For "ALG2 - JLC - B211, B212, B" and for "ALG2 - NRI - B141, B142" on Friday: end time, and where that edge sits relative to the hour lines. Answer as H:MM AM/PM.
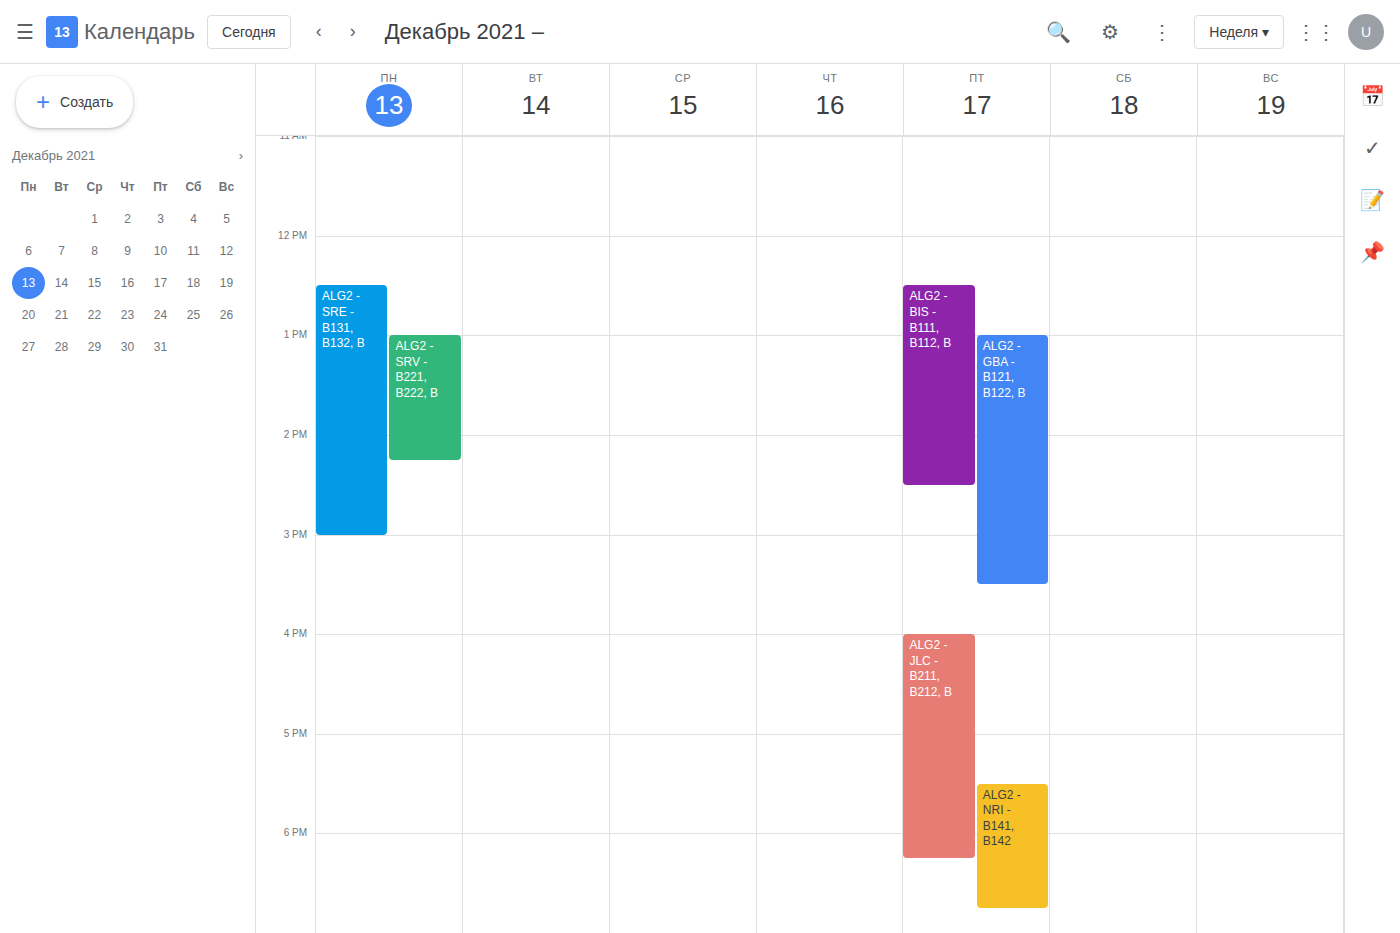
"ALG2 - JLC - B211, B212, B": 6:15 PM, neither: a quarter of the way from the 6 PM line to the 7 PM line. "ALG2 - NRI - B141, B142": 6:45 PM, neither: three quarters of the way from the 6 PM line to the 7 PM line.